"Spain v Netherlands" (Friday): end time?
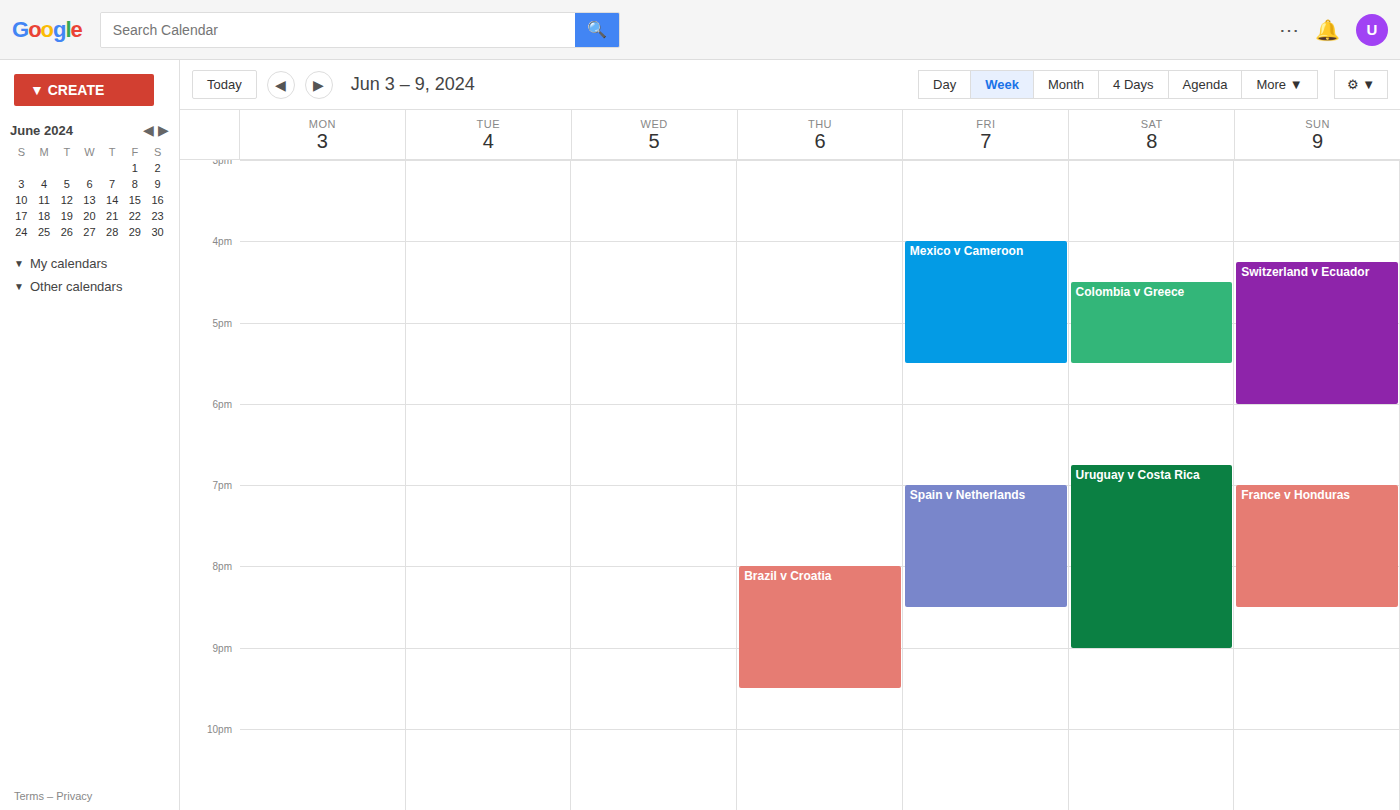
8:30 PM